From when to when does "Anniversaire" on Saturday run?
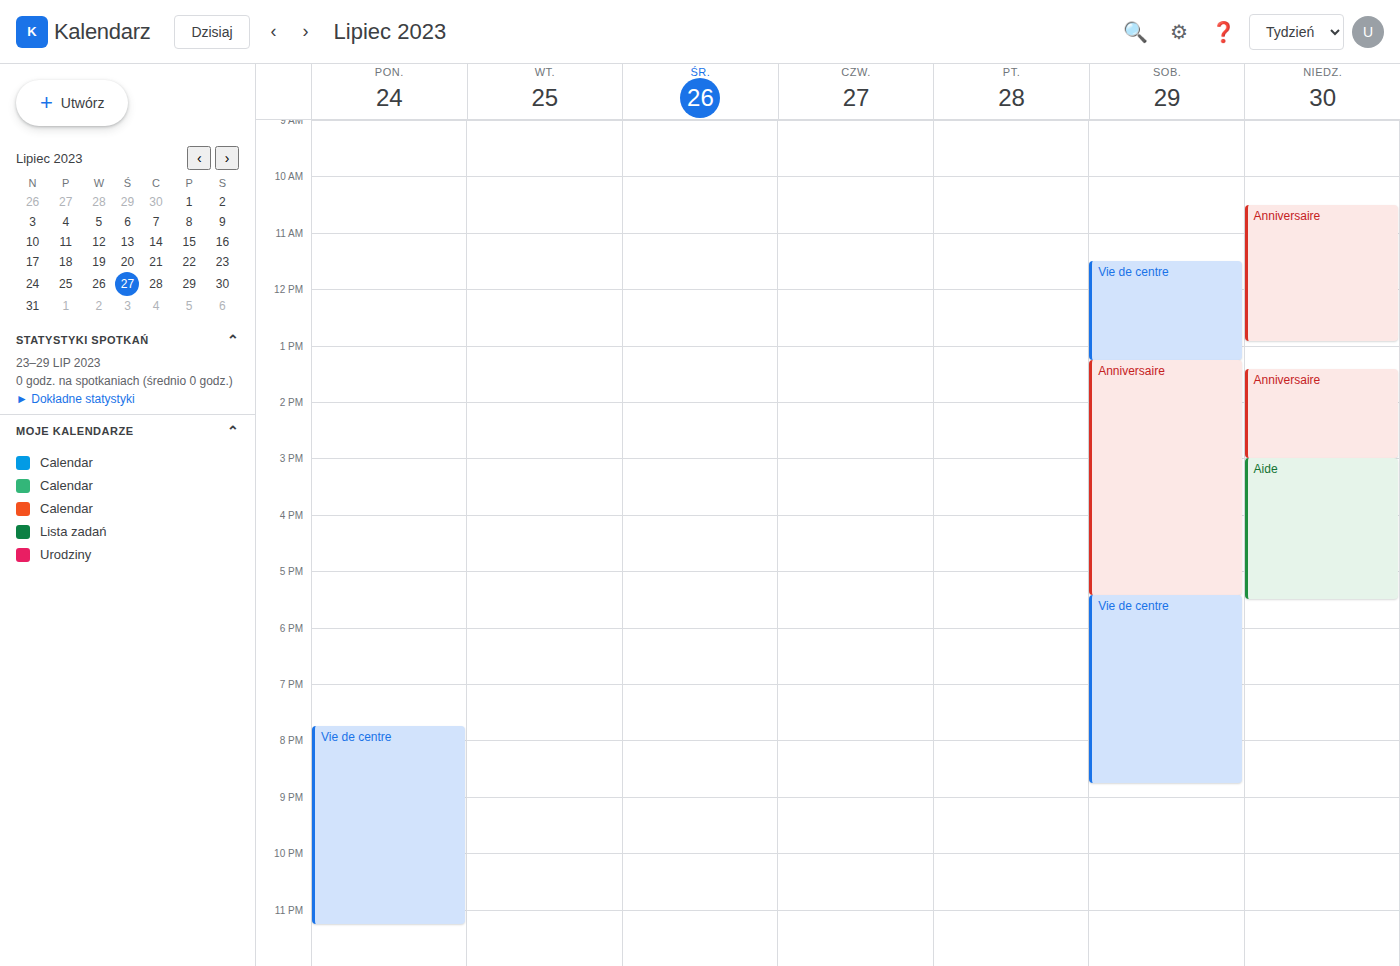
13:15 to 17:25